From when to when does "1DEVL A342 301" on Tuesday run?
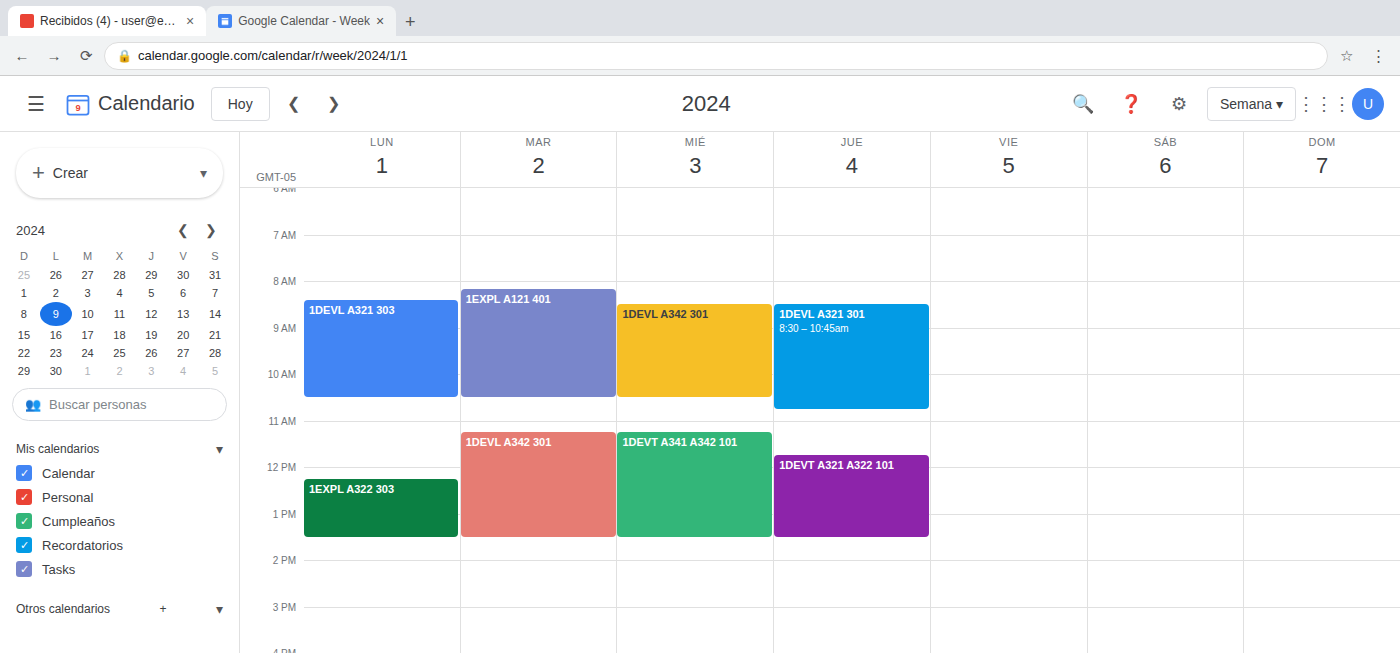
11:15 AM to 1:30 PM